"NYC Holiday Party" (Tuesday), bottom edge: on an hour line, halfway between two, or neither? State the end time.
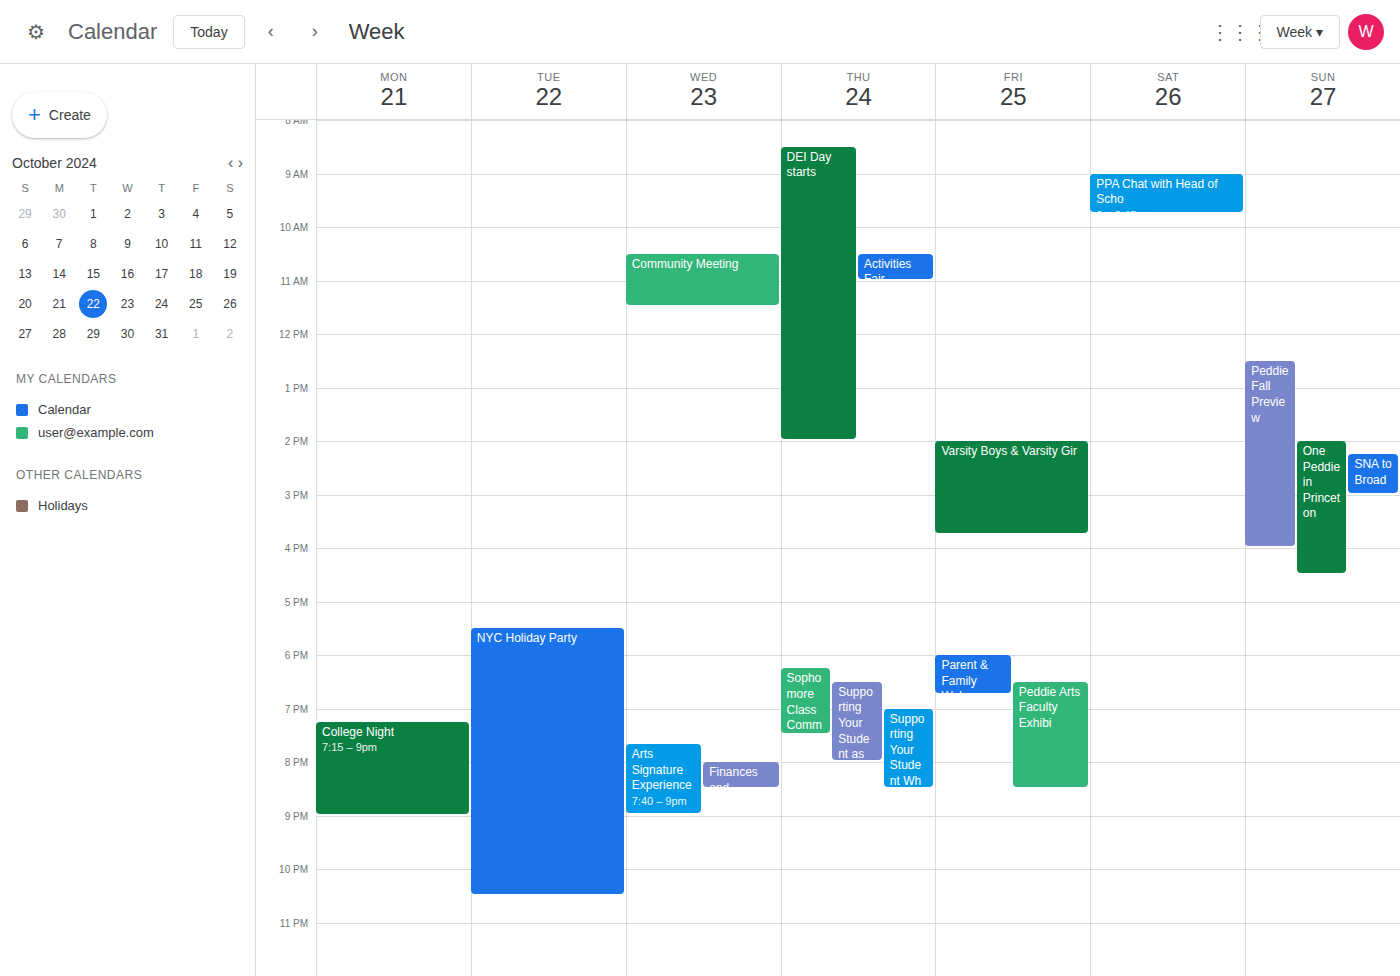
10:30 PM -- halfway between the 10 PM and 11 PM lines.